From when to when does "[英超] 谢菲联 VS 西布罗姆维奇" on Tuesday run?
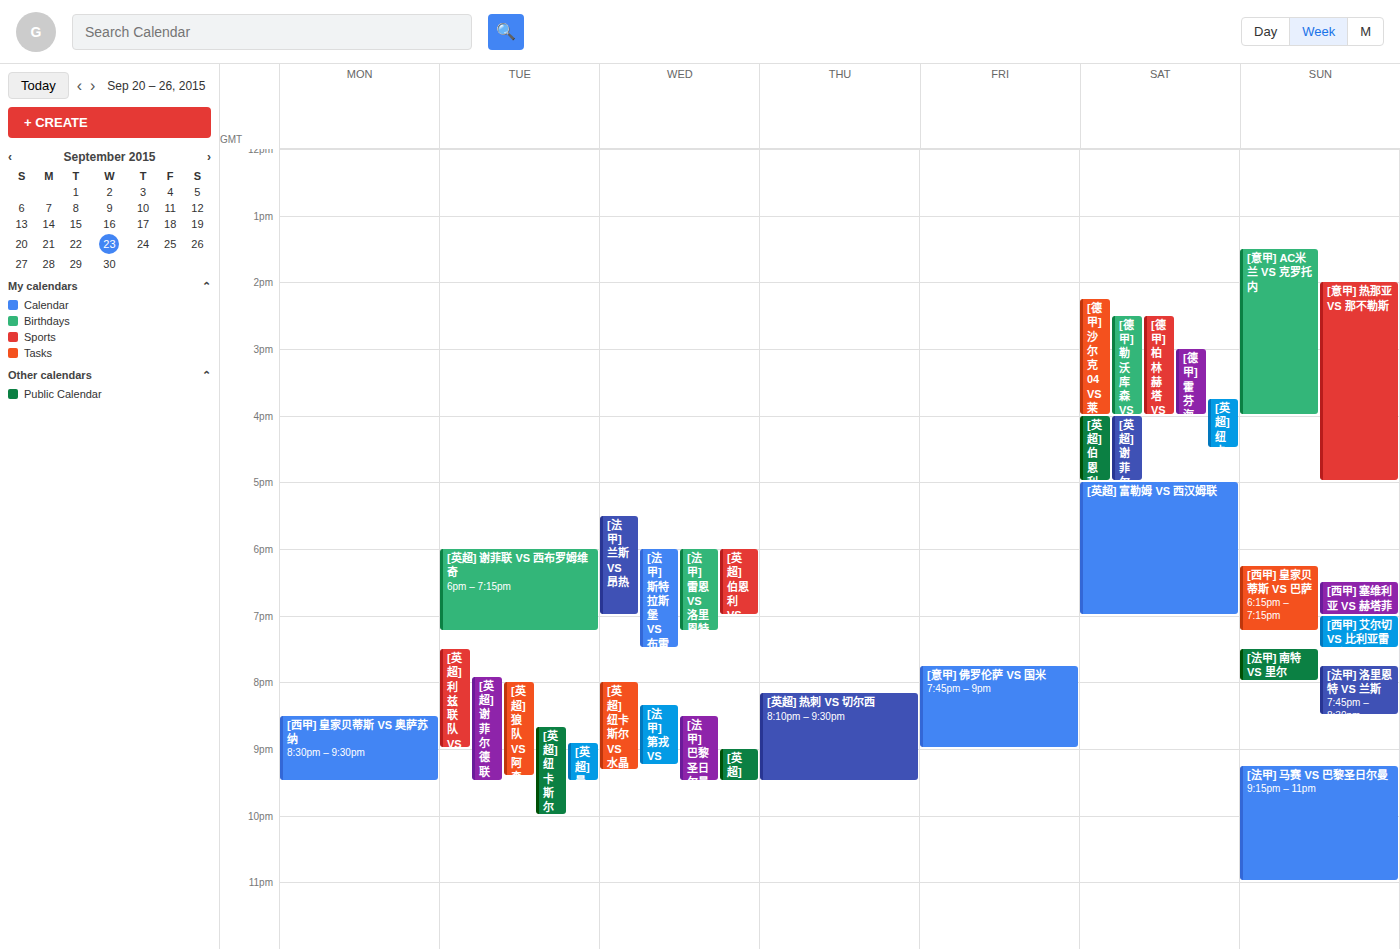
6:00 PM to 7:15 PM